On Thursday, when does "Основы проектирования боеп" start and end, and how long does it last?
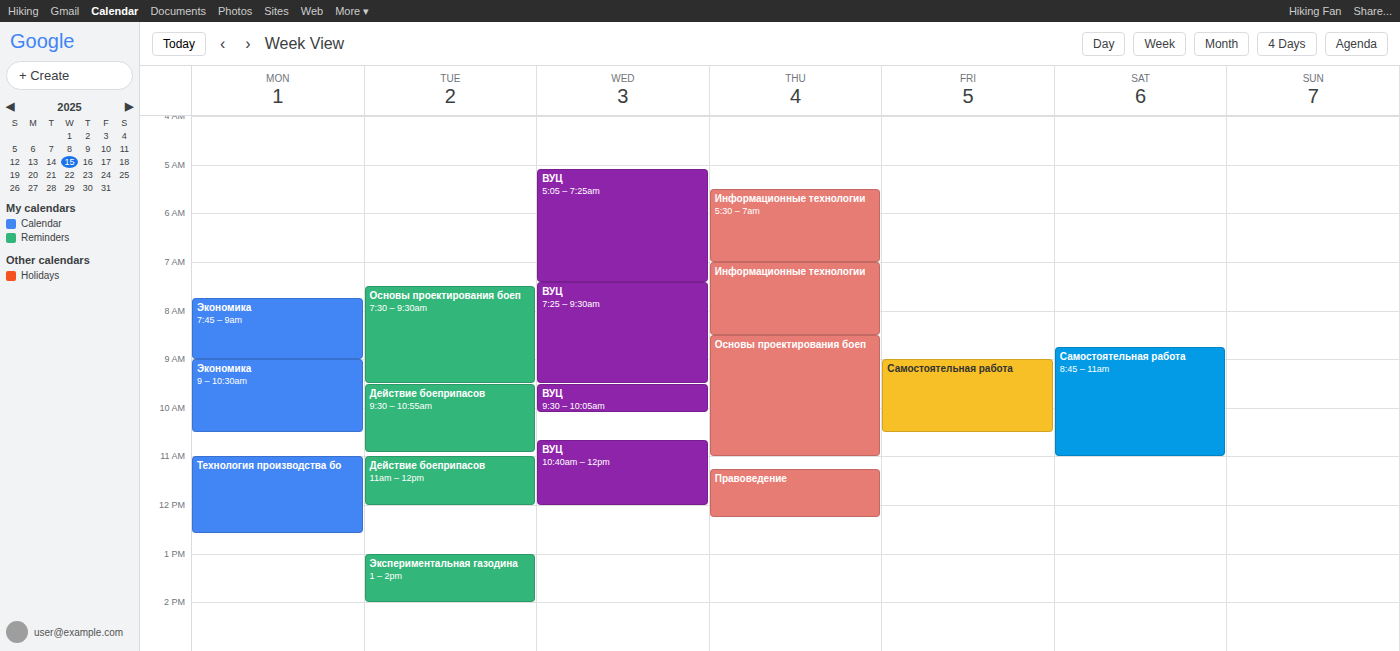
8:30 AM to 11:00 AM, 2 hours 30 minutes